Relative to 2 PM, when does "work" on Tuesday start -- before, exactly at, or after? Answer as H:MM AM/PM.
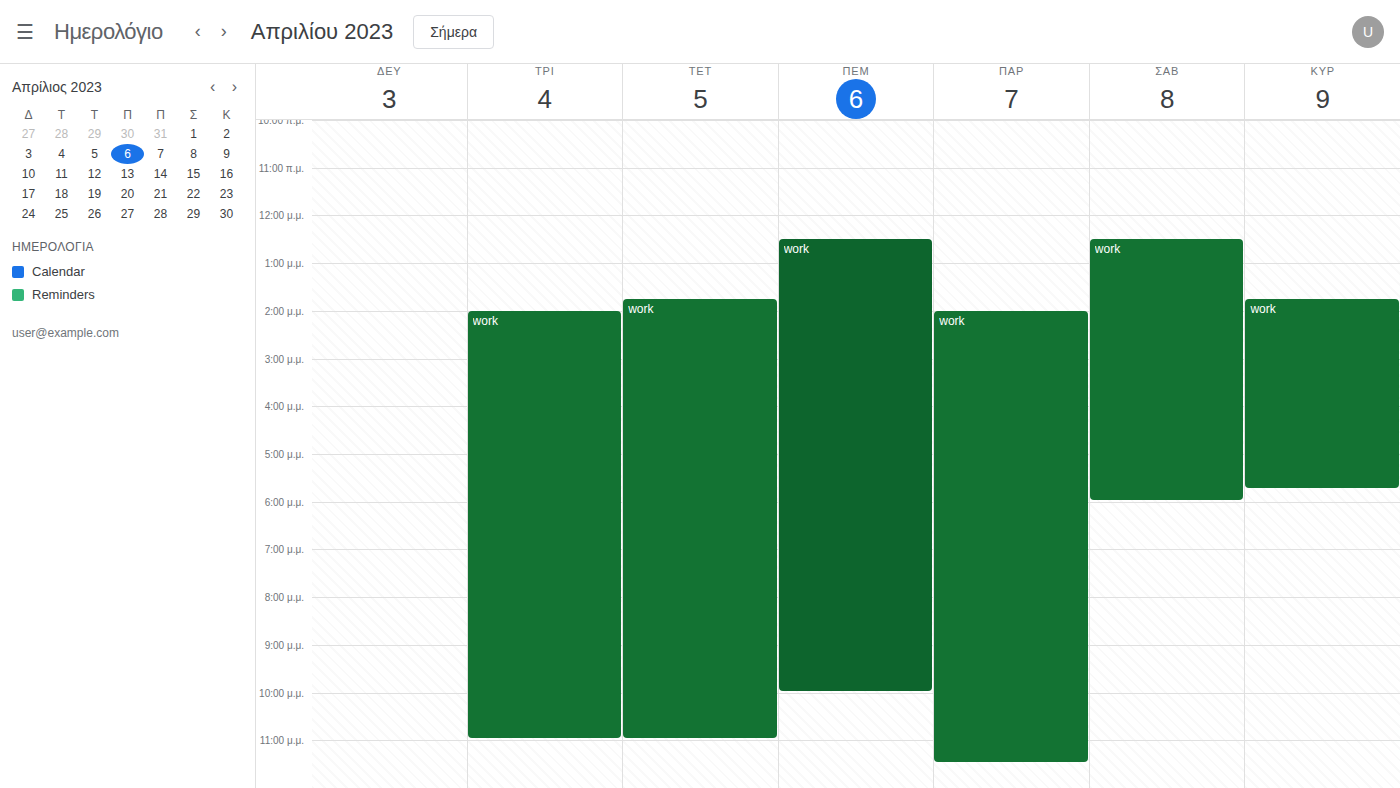
2:00 PM -- exactly at 2 PM, on the 2 PM line.